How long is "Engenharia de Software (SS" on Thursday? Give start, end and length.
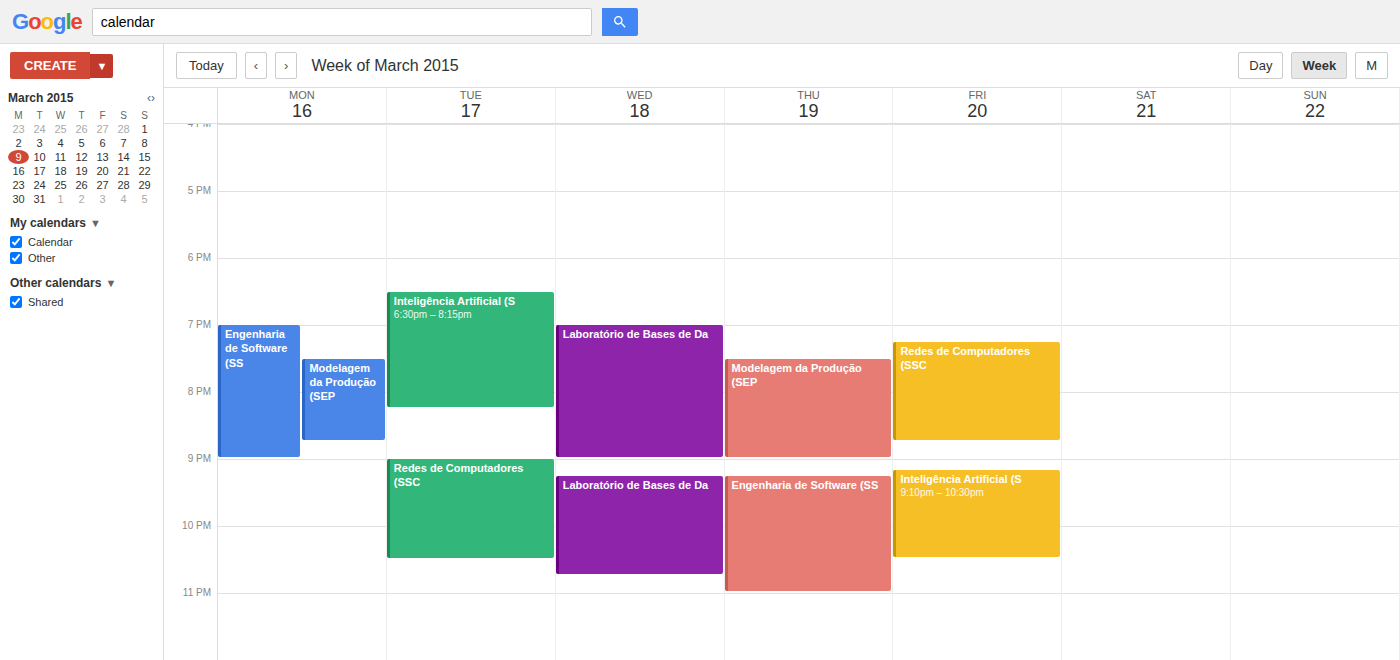
9:15 PM to 11:00 PM, 1 hour 45 minutes